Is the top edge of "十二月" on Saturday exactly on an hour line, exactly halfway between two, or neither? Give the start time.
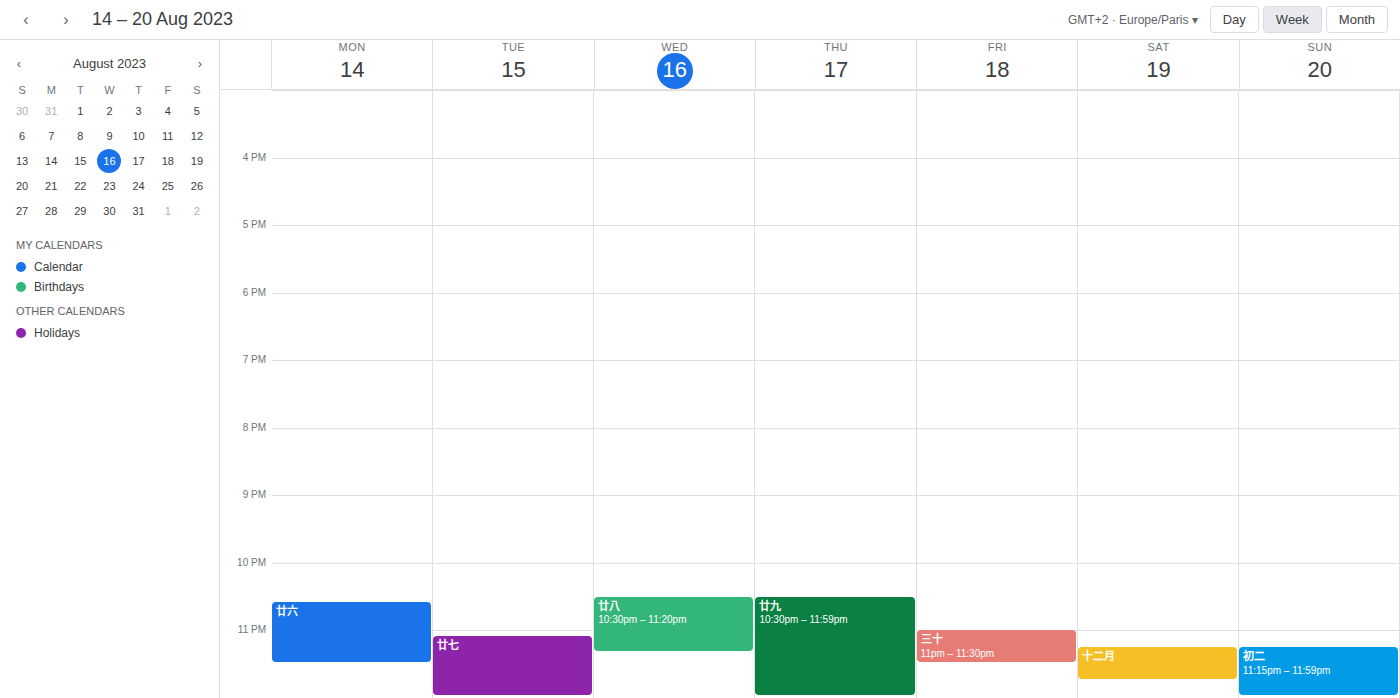
11:15 PM -- neither: a quarter of the way from the 11 PM line to the 12 AM line.